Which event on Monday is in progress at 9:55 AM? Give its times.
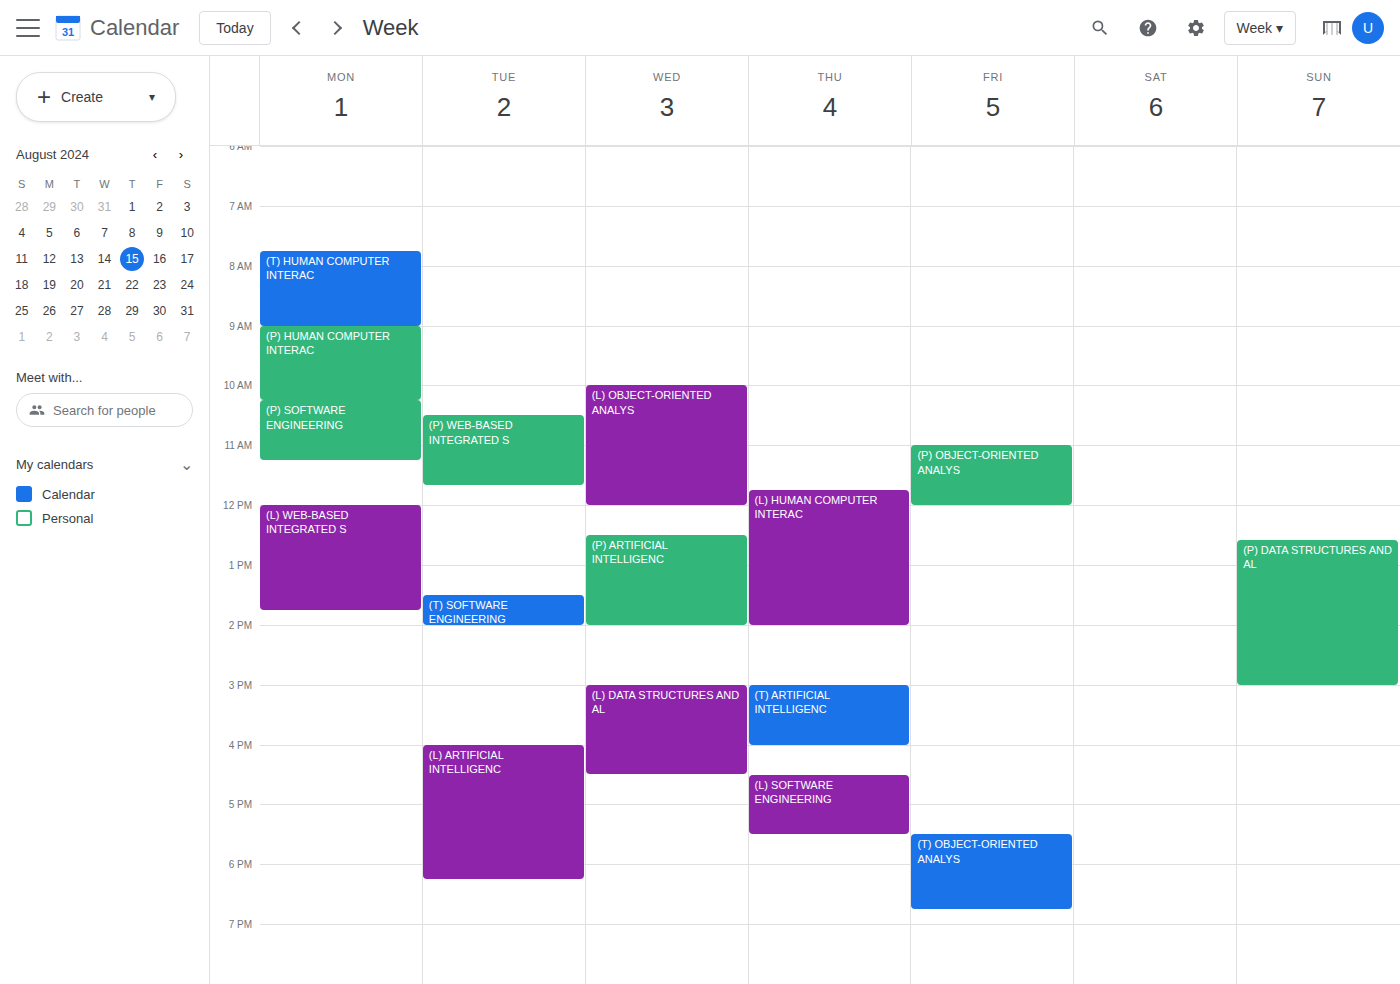
"(P) HUMAN COMPUTER INTERAC", 9:00 AM to 10:15 AM